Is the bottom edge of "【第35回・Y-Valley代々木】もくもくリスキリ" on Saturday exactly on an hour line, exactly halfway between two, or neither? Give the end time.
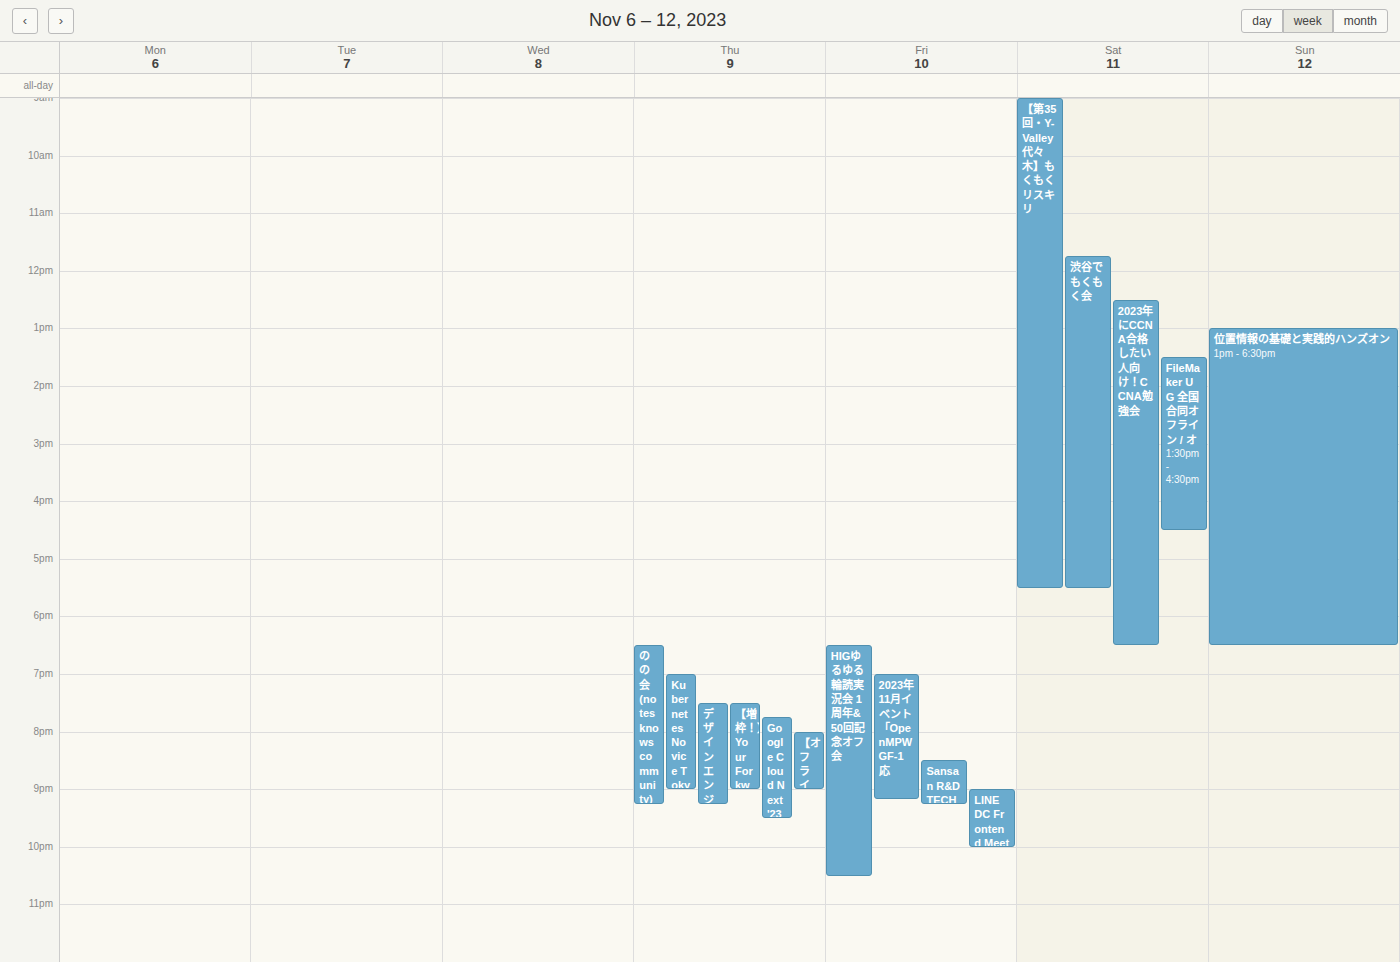
5:30 PM -- halfway between the 5 PM and 6 PM lines.